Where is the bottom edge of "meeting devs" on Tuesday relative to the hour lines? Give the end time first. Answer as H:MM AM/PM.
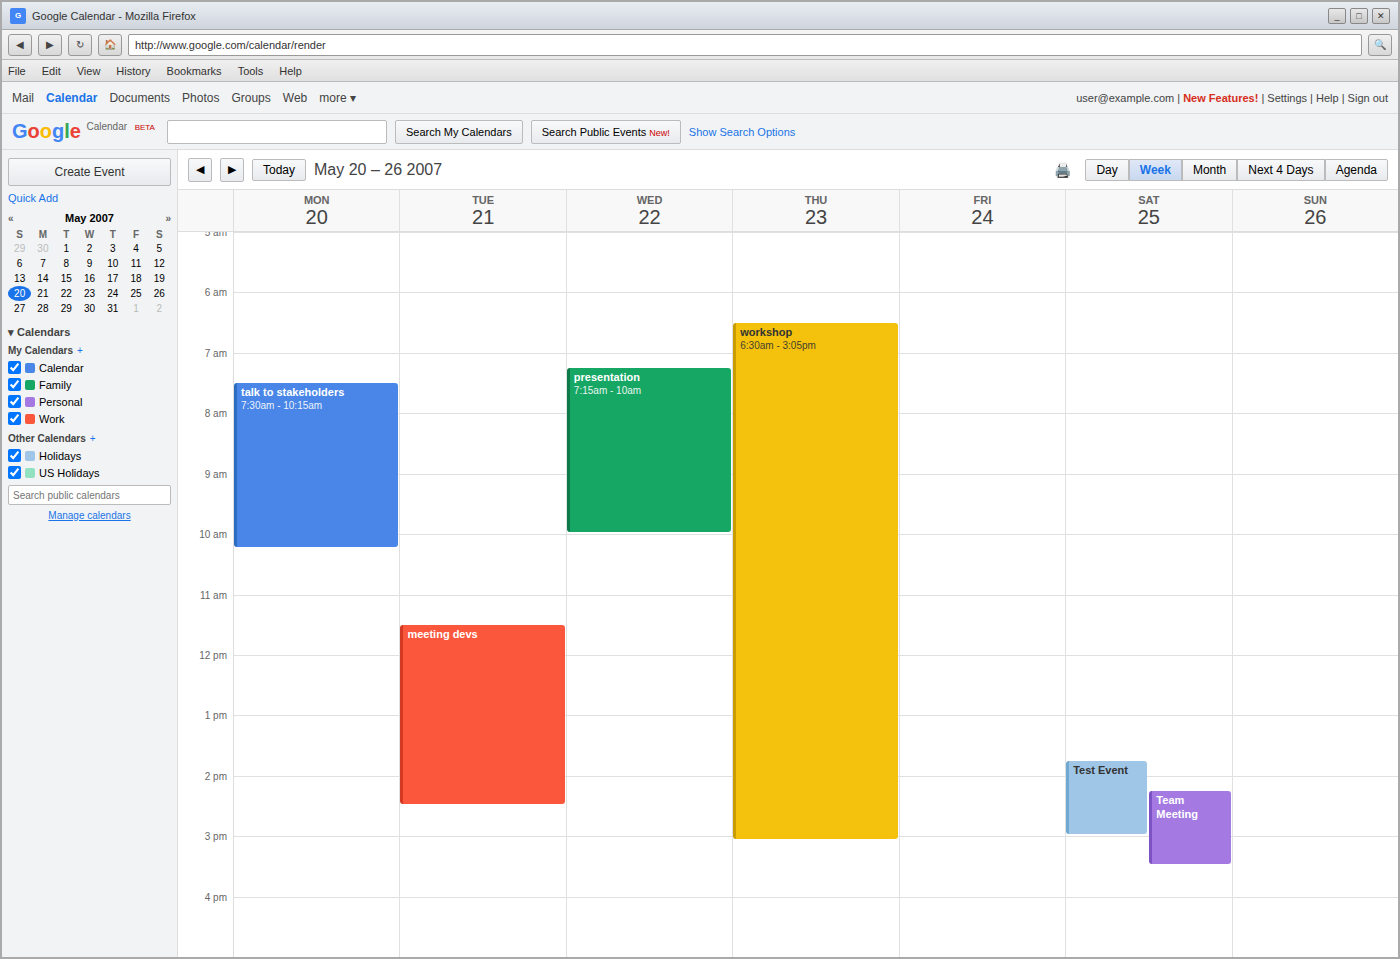
2:30 PM -- halfway between the 2 PM and 3 PM lines.